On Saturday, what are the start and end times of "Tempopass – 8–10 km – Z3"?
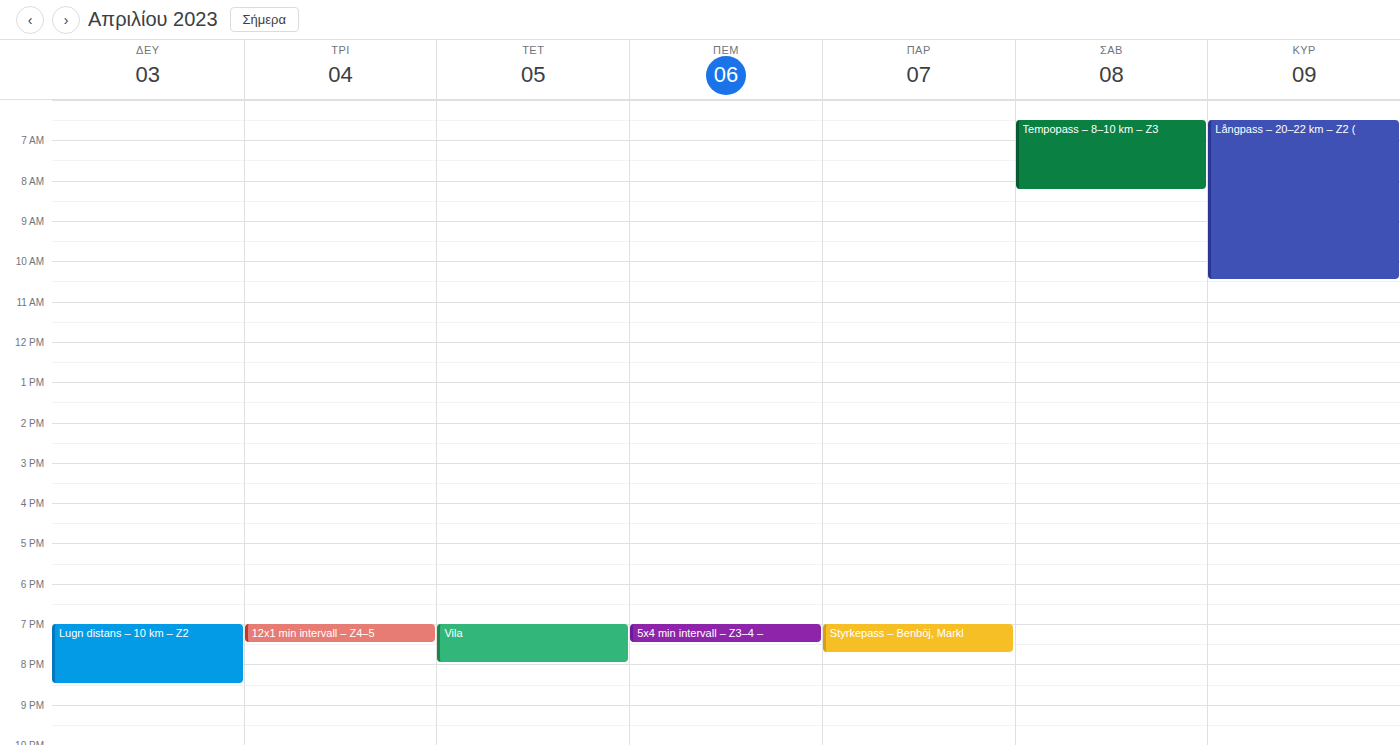
6:30 AM to 8:15 AM